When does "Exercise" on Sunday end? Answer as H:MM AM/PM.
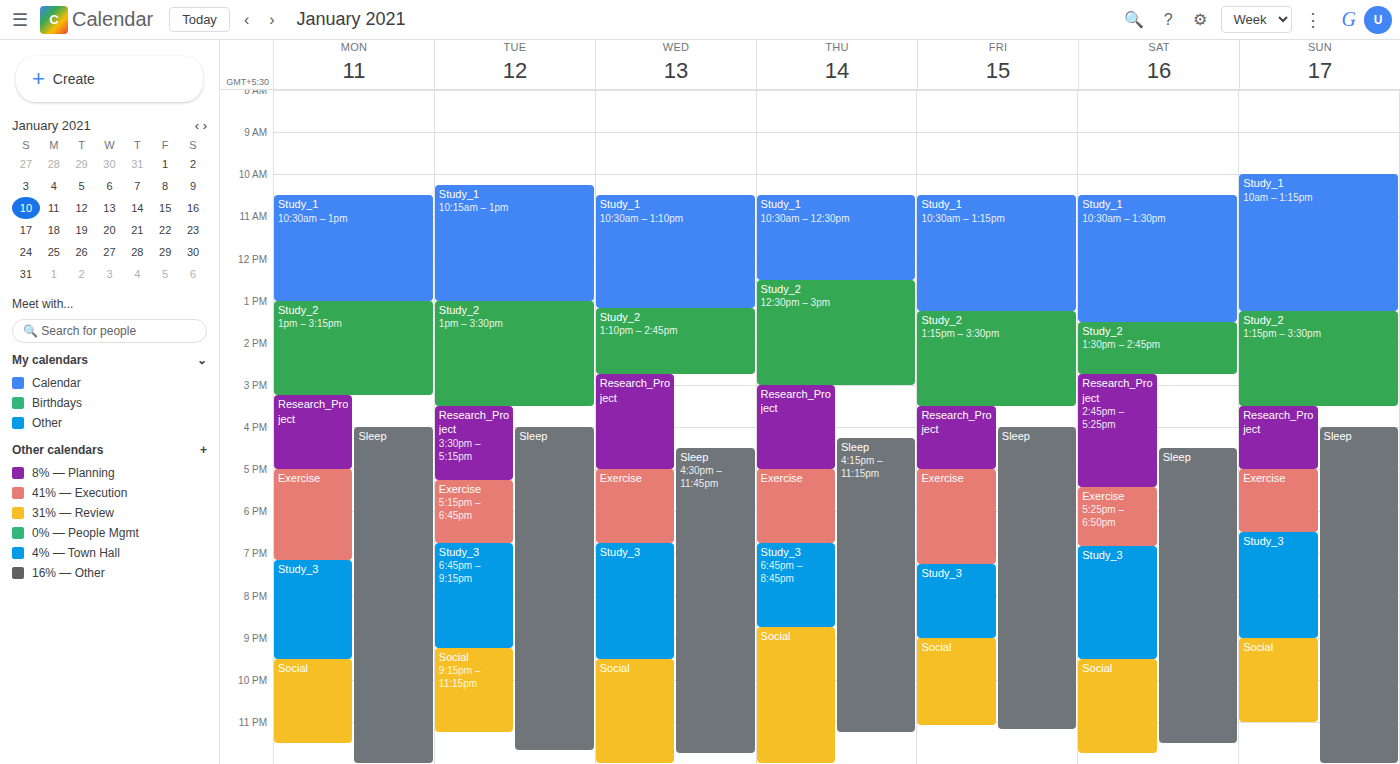
6:30 PM